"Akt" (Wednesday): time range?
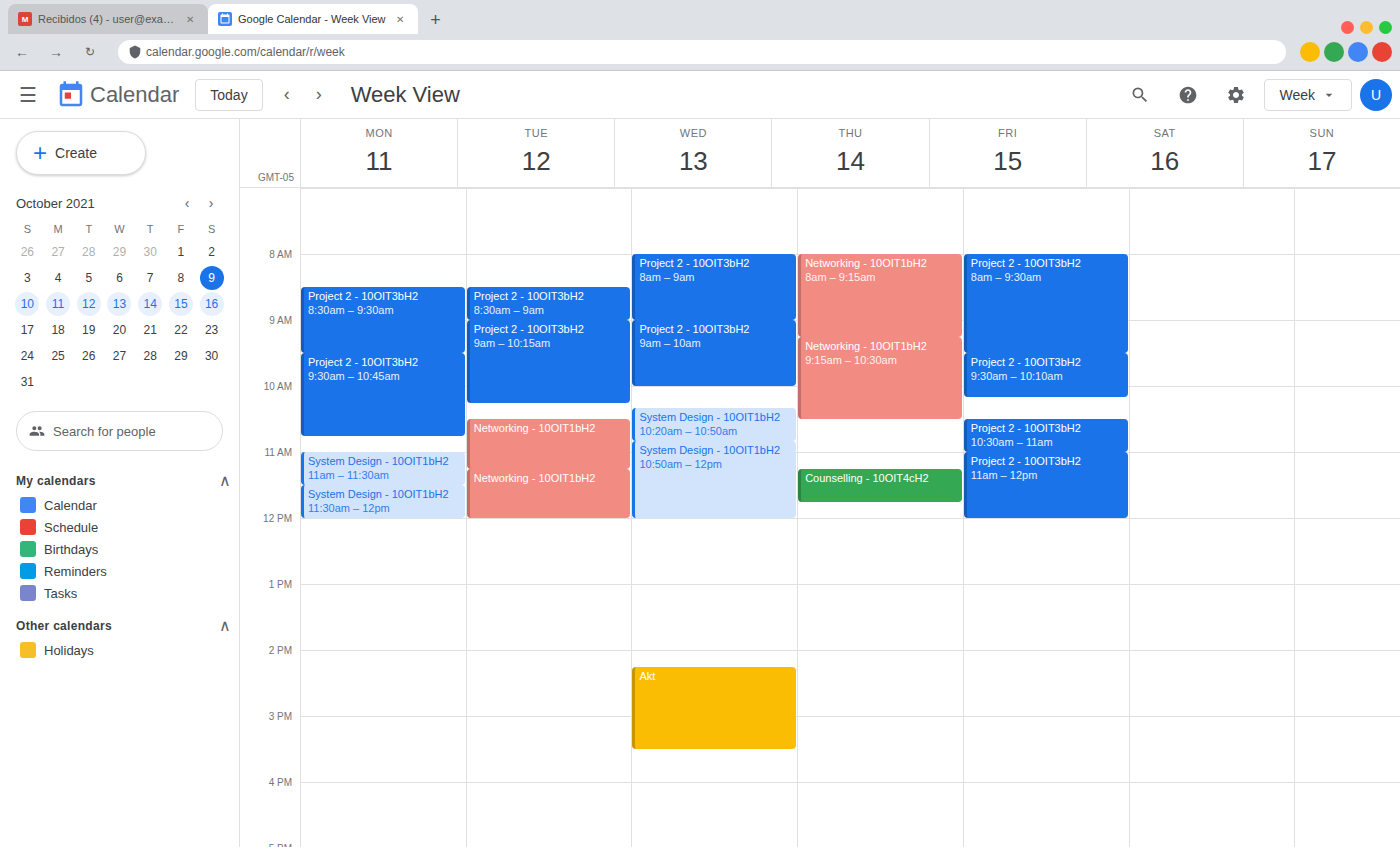
2:15 PM to 3:30 PM